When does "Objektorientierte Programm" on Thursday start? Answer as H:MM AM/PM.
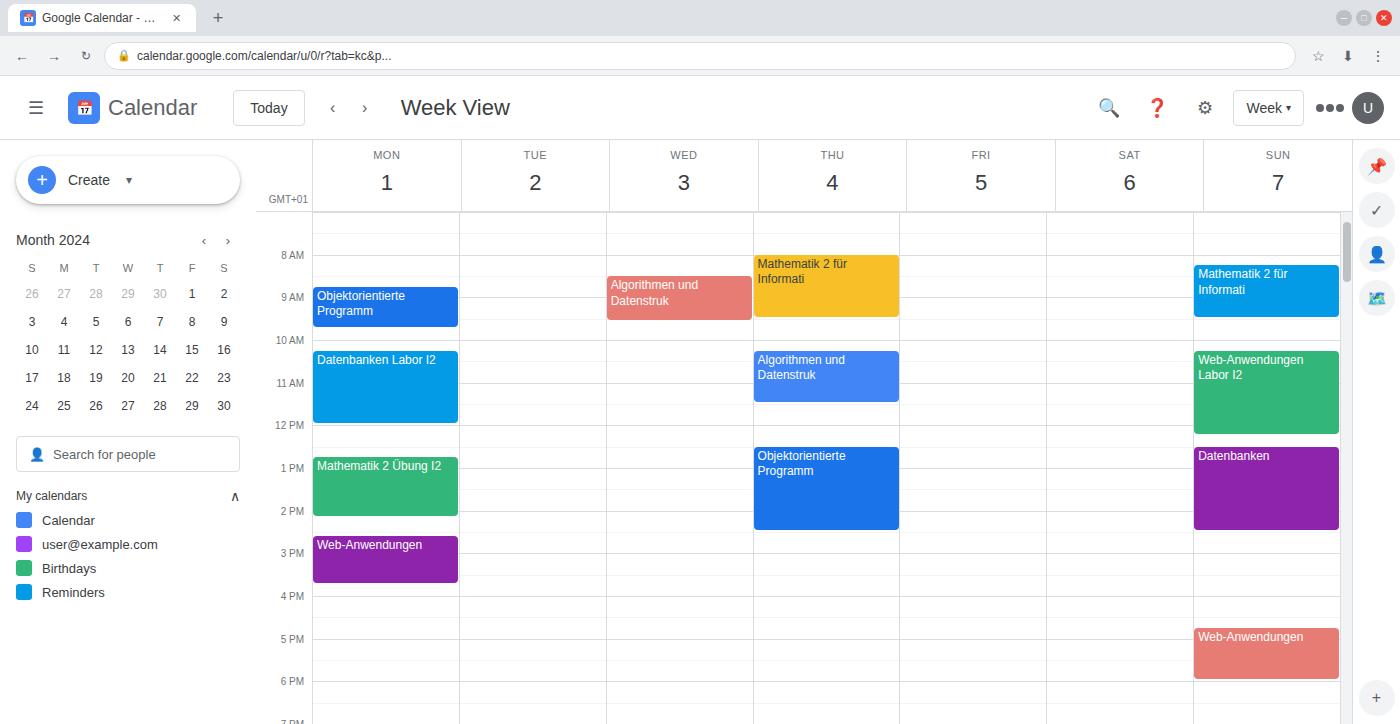
12:30 PM